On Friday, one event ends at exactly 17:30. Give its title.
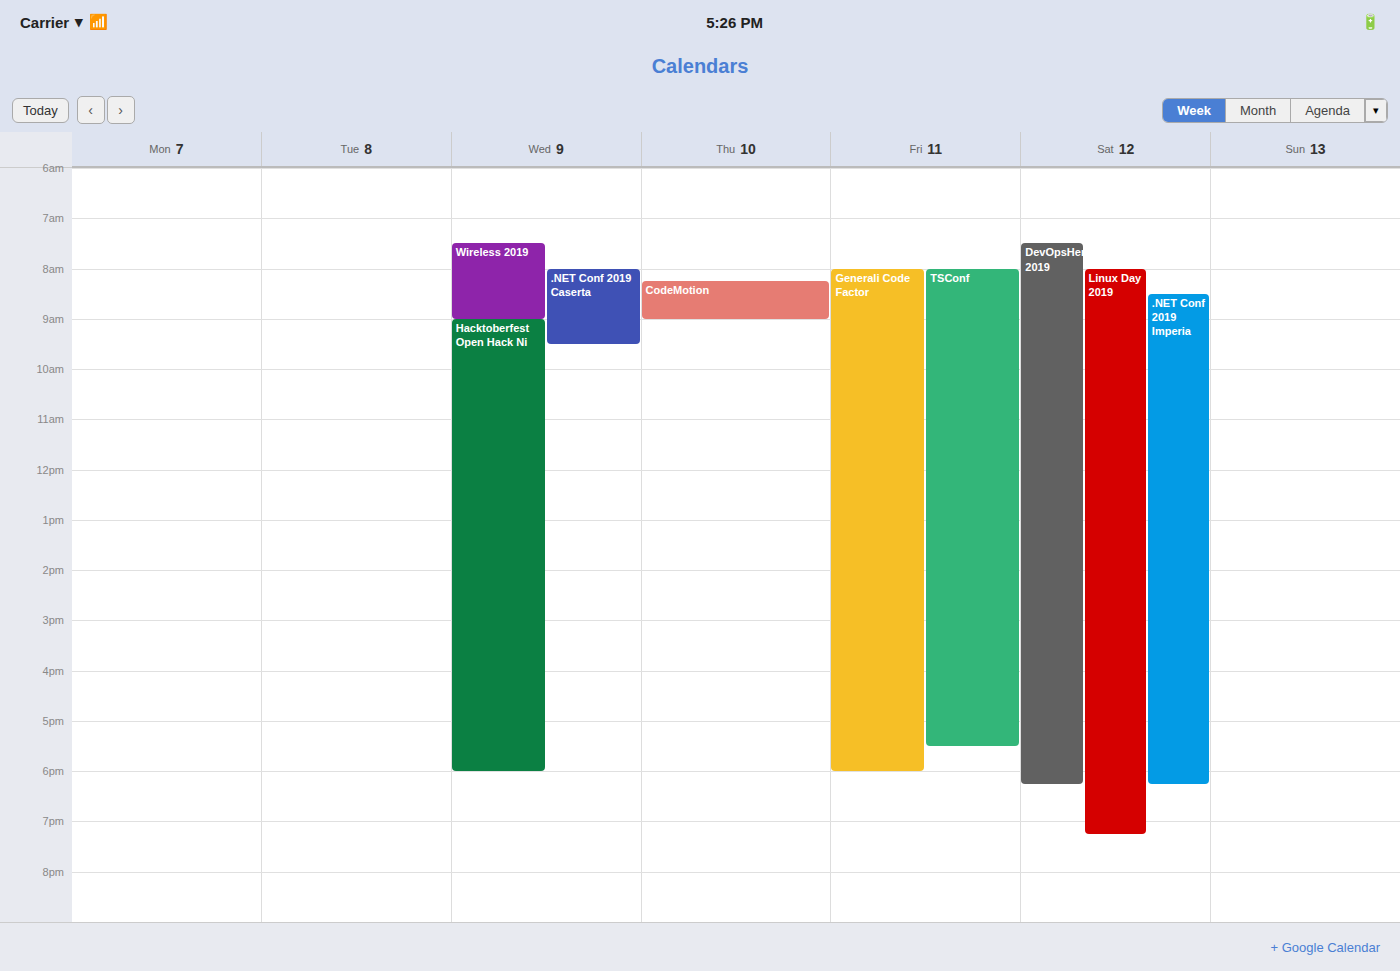
"TSConf"